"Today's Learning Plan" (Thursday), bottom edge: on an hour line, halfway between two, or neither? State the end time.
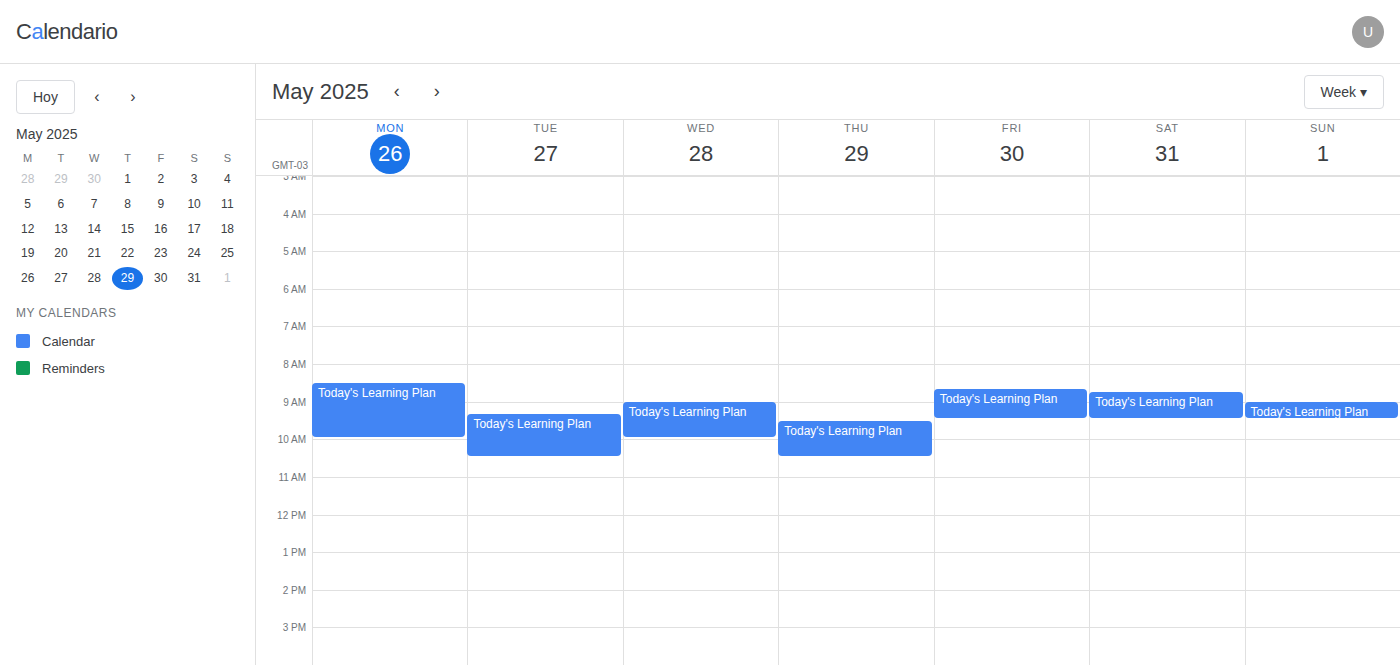
10:30 AM -- halfway between the 10 AM and 11 AM lines.